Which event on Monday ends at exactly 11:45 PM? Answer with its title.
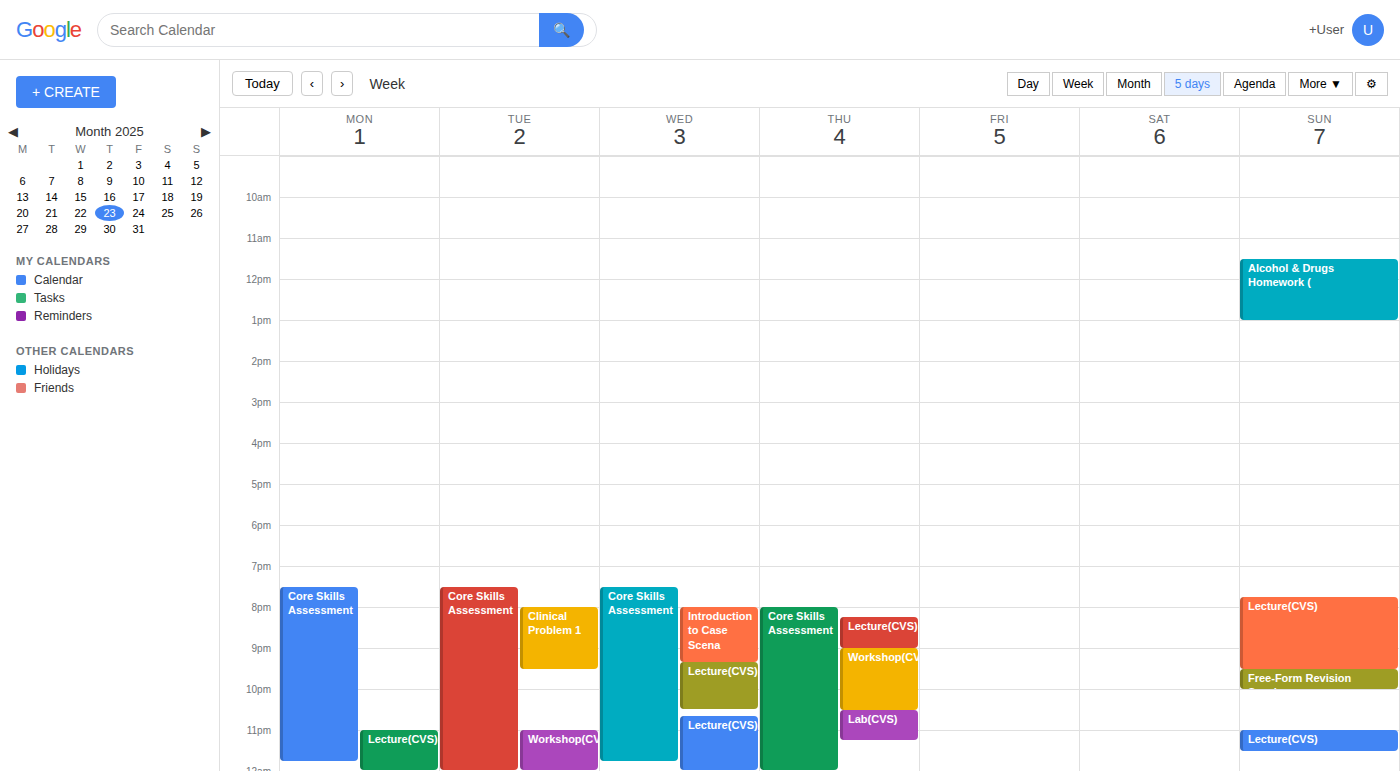
"Core Skills Assessment"